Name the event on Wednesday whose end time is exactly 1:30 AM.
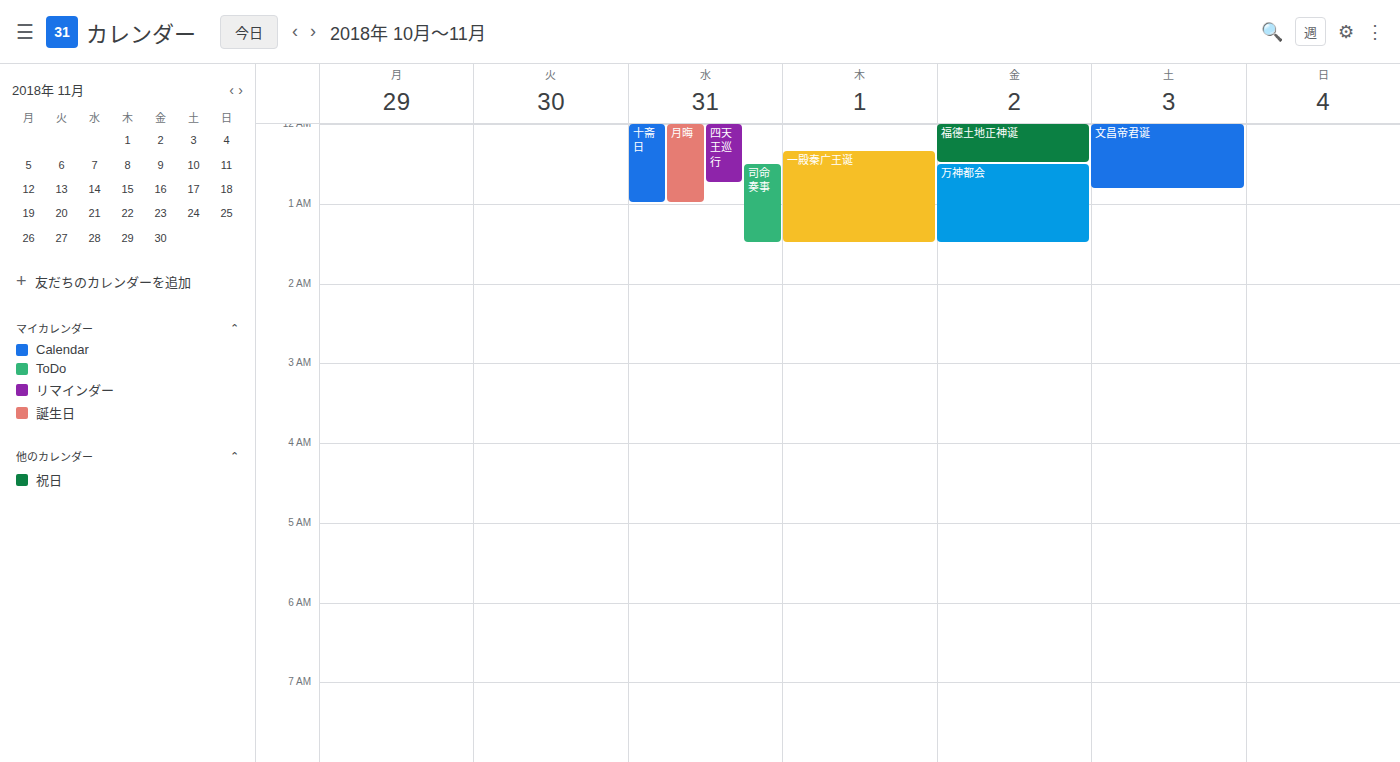
"司命奏事"